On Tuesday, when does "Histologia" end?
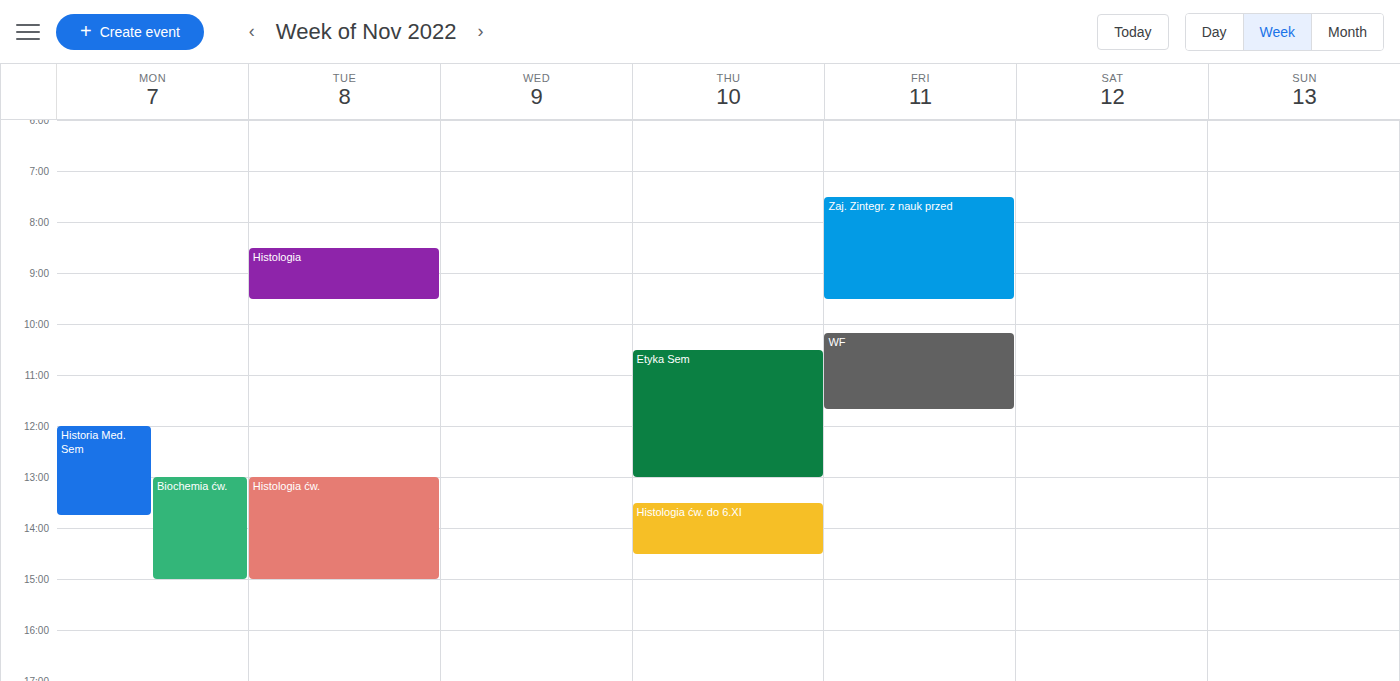
9:30 AM